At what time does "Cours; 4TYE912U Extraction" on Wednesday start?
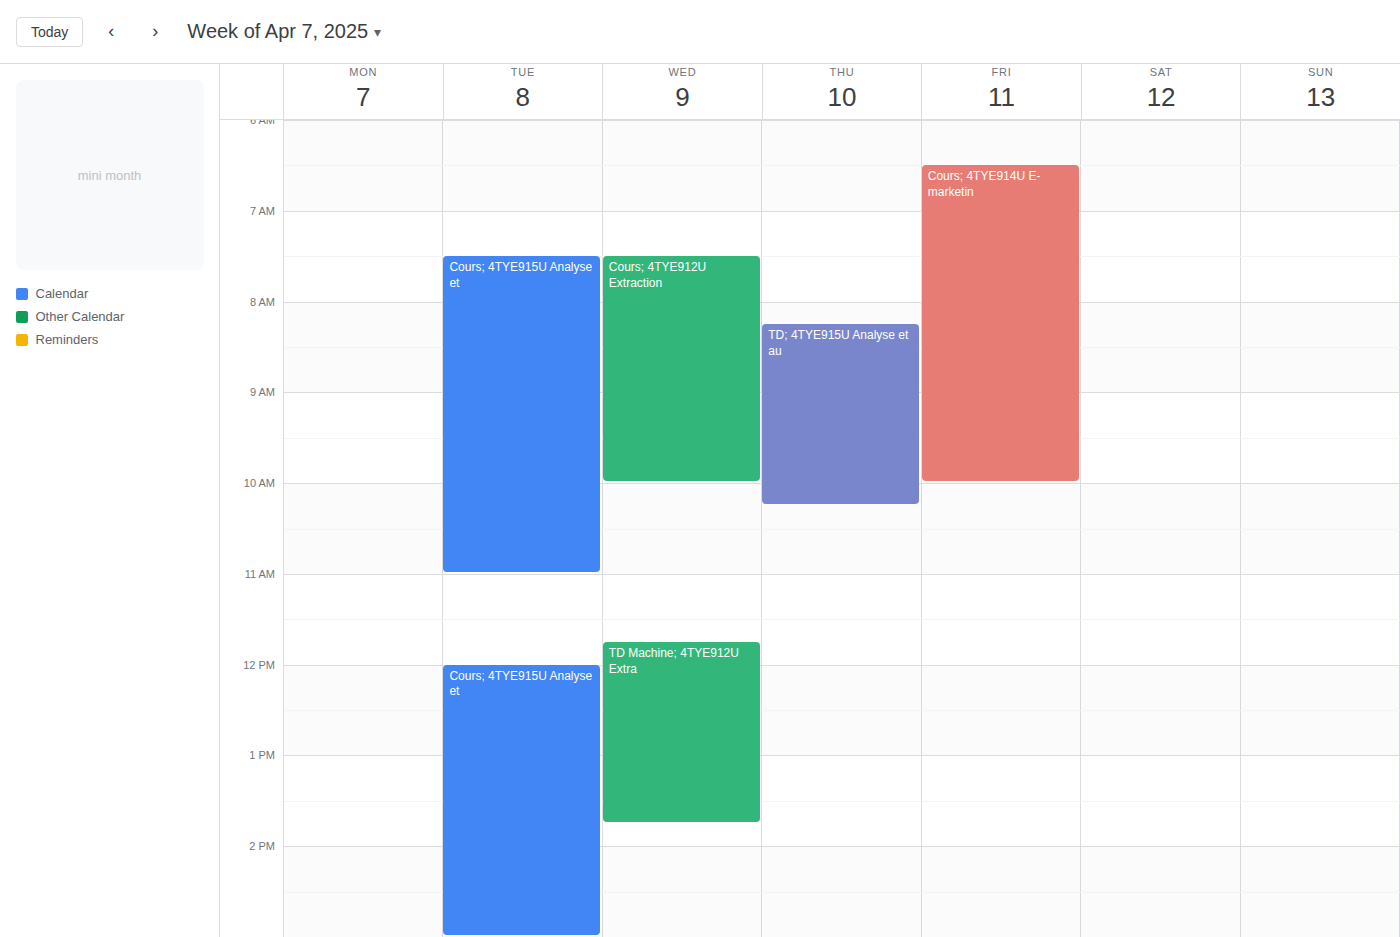
07:30